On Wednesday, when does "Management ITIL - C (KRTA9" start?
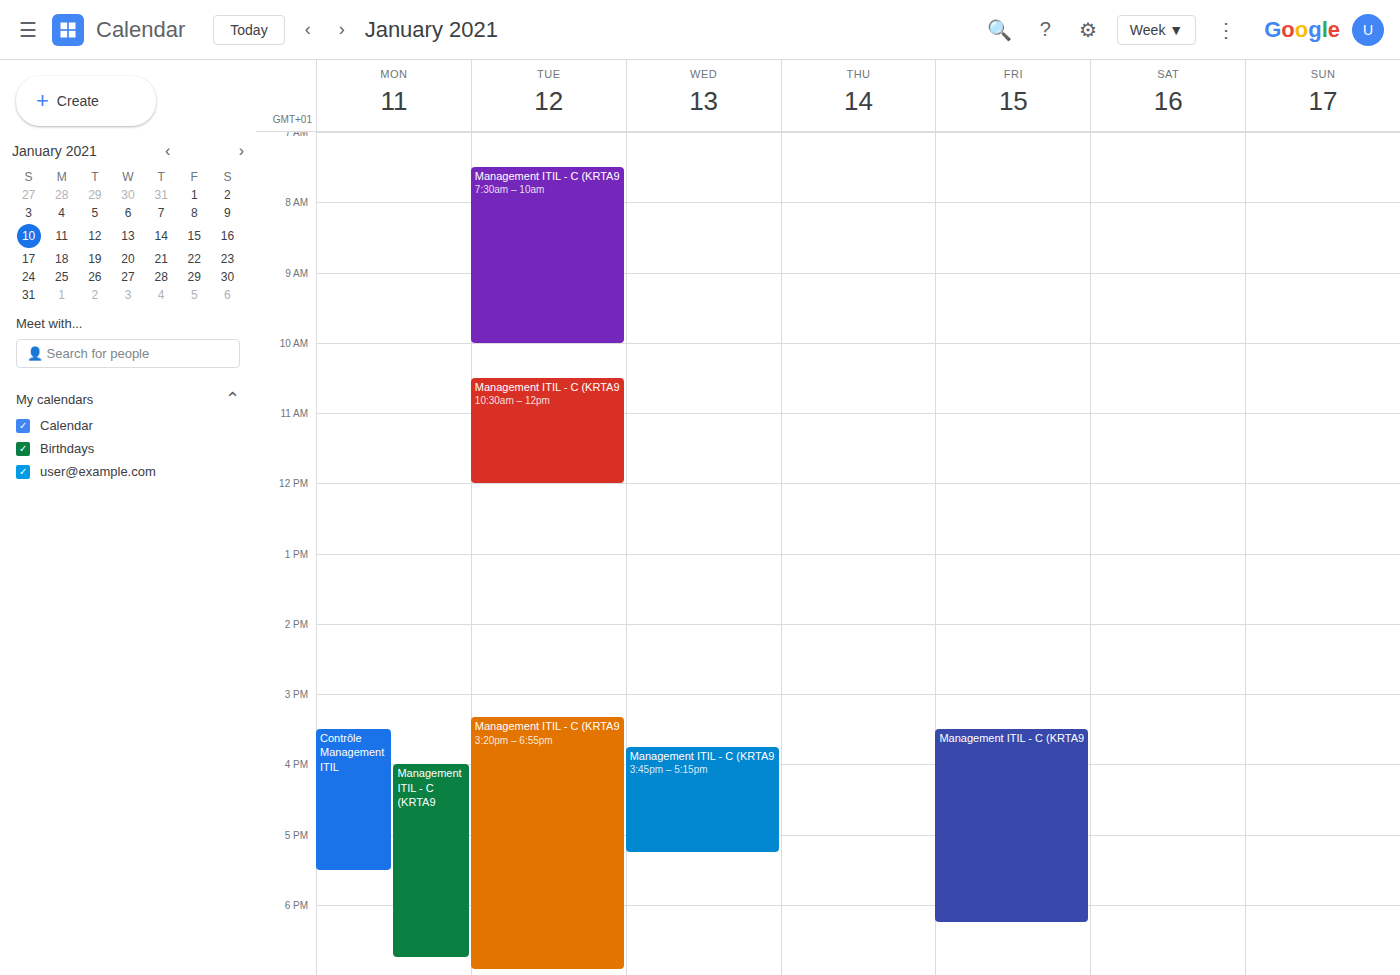
15:45